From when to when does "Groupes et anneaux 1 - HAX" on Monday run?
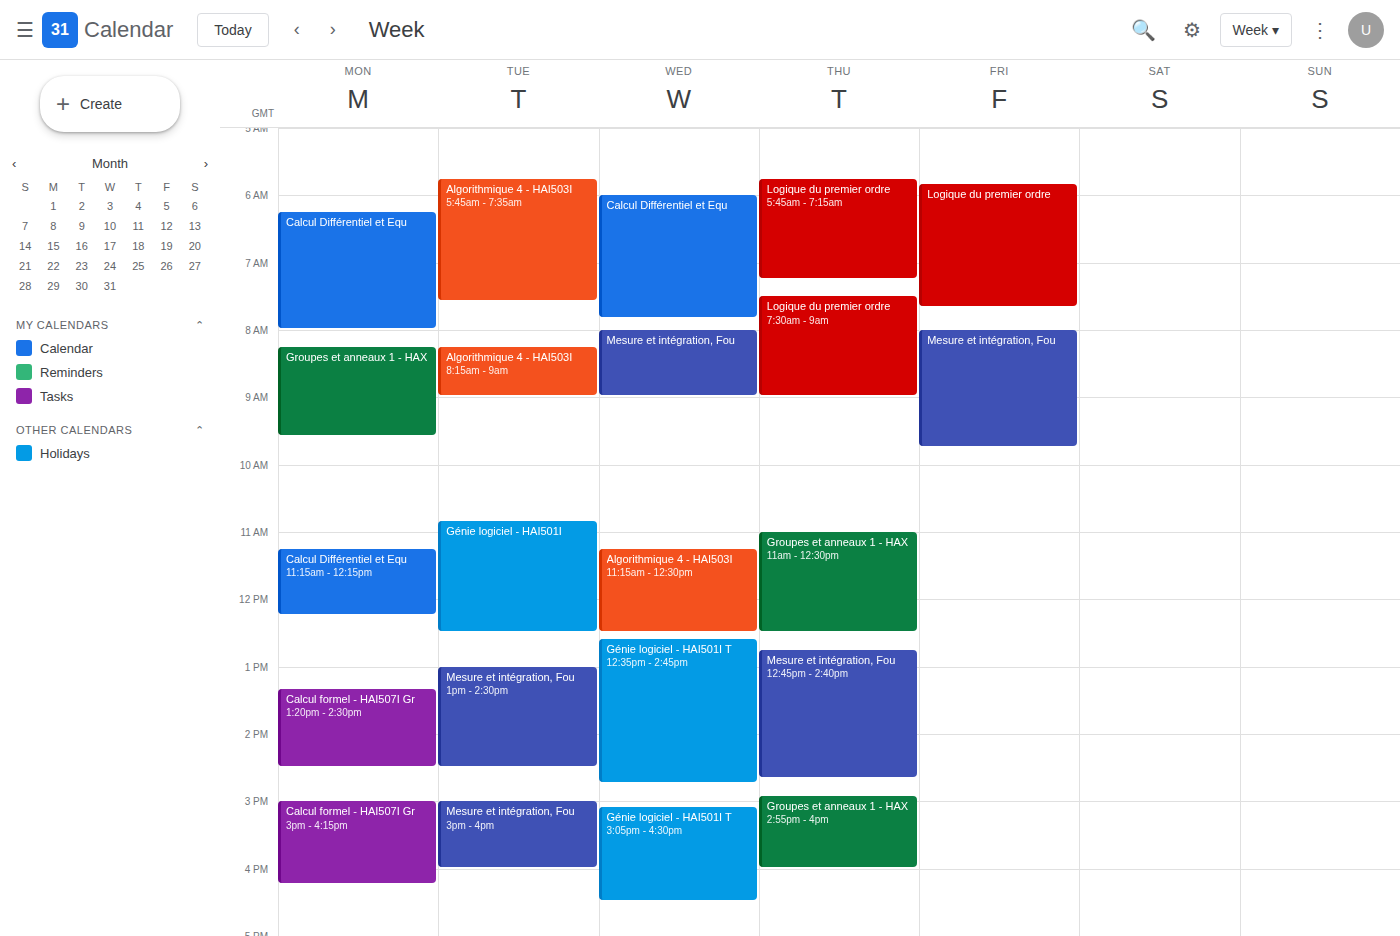
8:15 AM to 9:35 AM